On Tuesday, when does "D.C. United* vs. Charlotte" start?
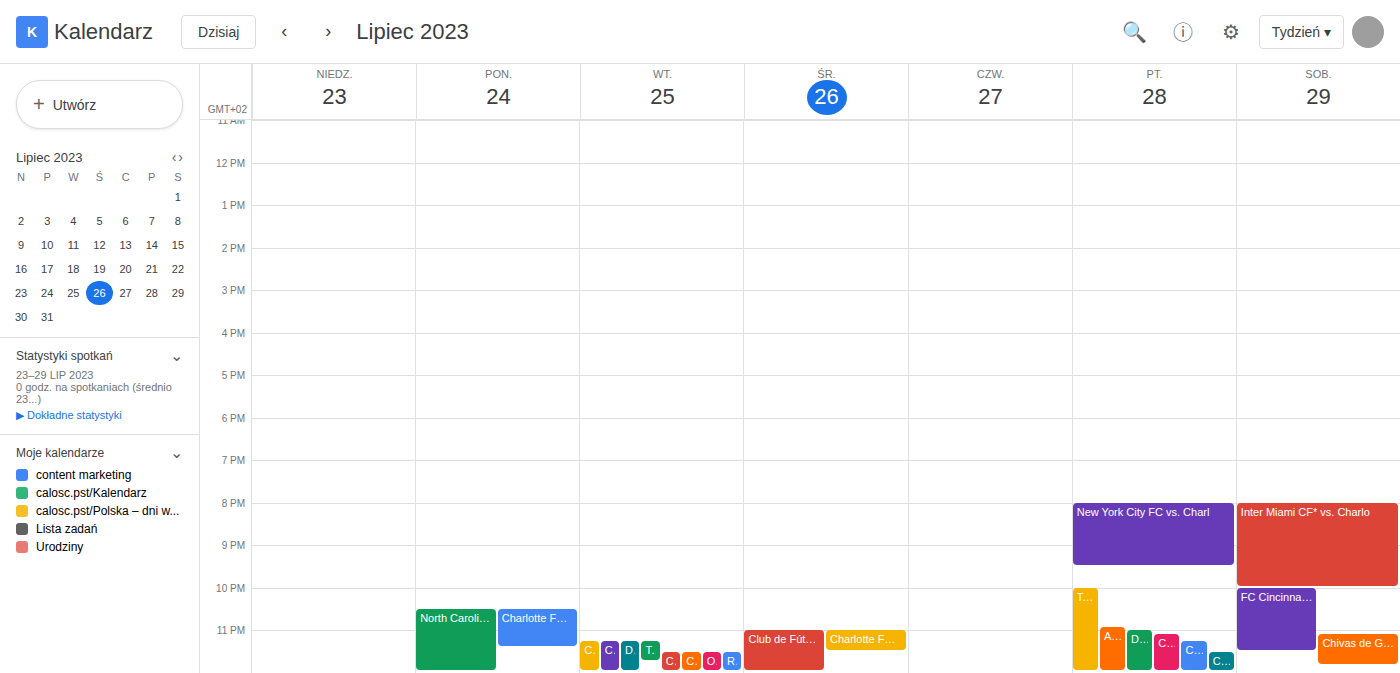
11:15 PM